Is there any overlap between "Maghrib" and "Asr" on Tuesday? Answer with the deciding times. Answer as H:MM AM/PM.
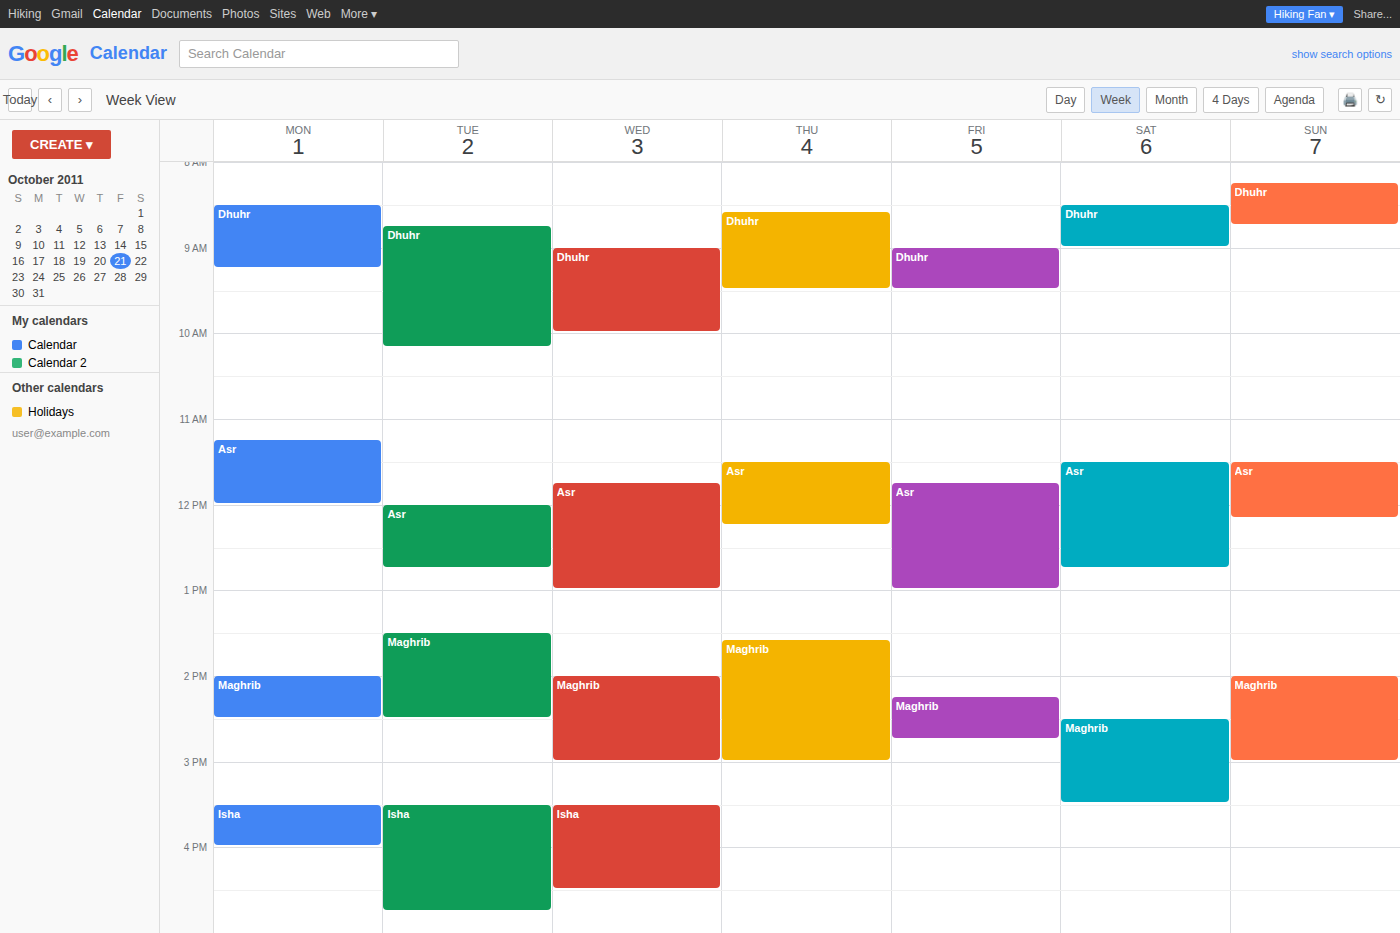
"Asr" ends at 12:45 PM and "Maghrib" starts at 1:30 PM -- no overlap.